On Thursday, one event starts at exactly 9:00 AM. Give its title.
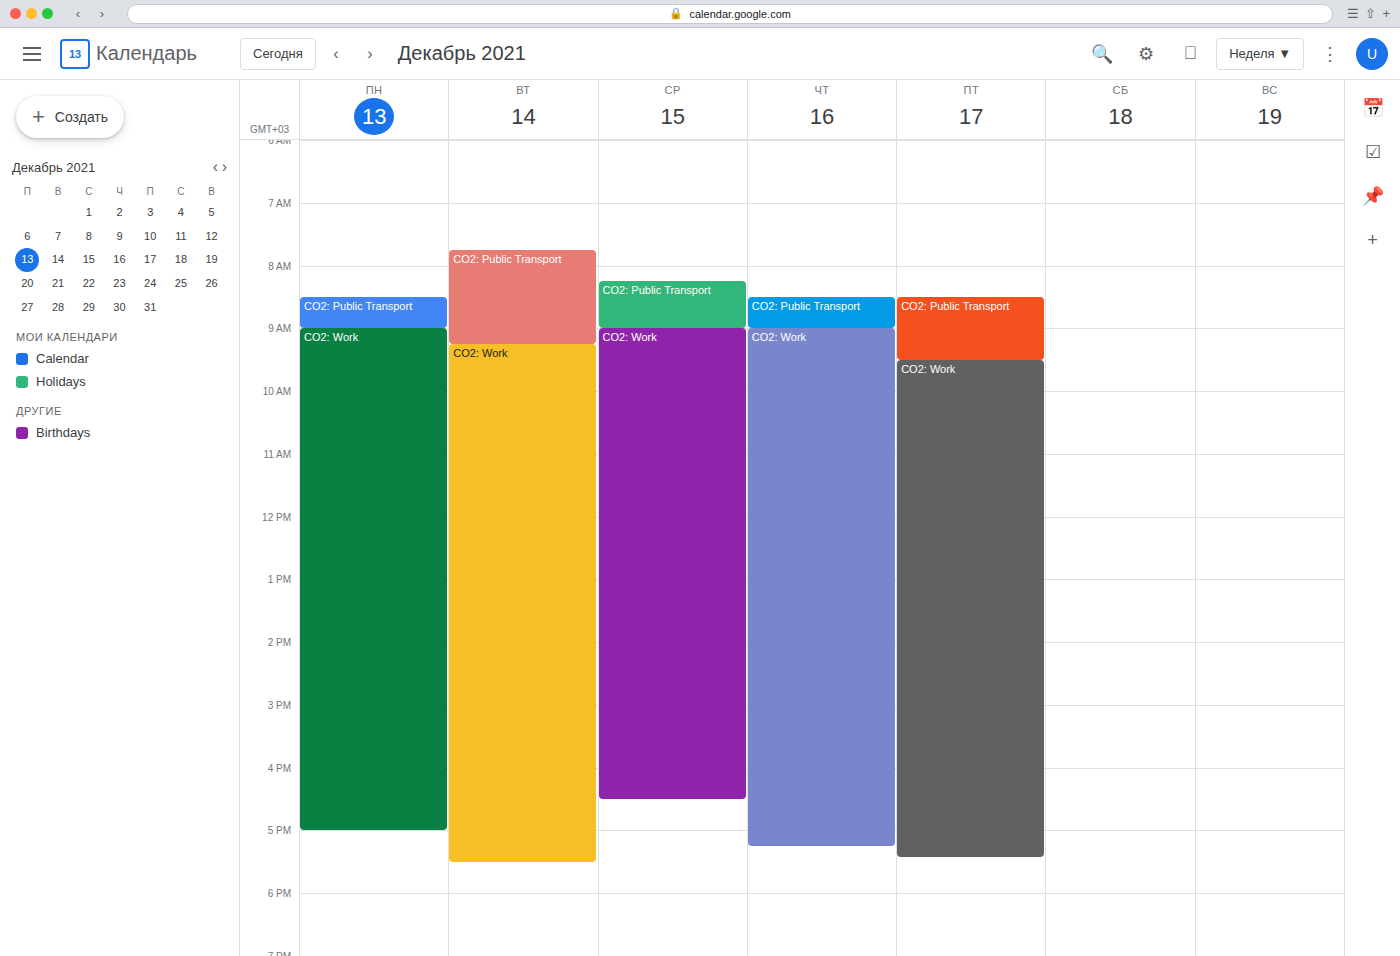
"CO2: Work"